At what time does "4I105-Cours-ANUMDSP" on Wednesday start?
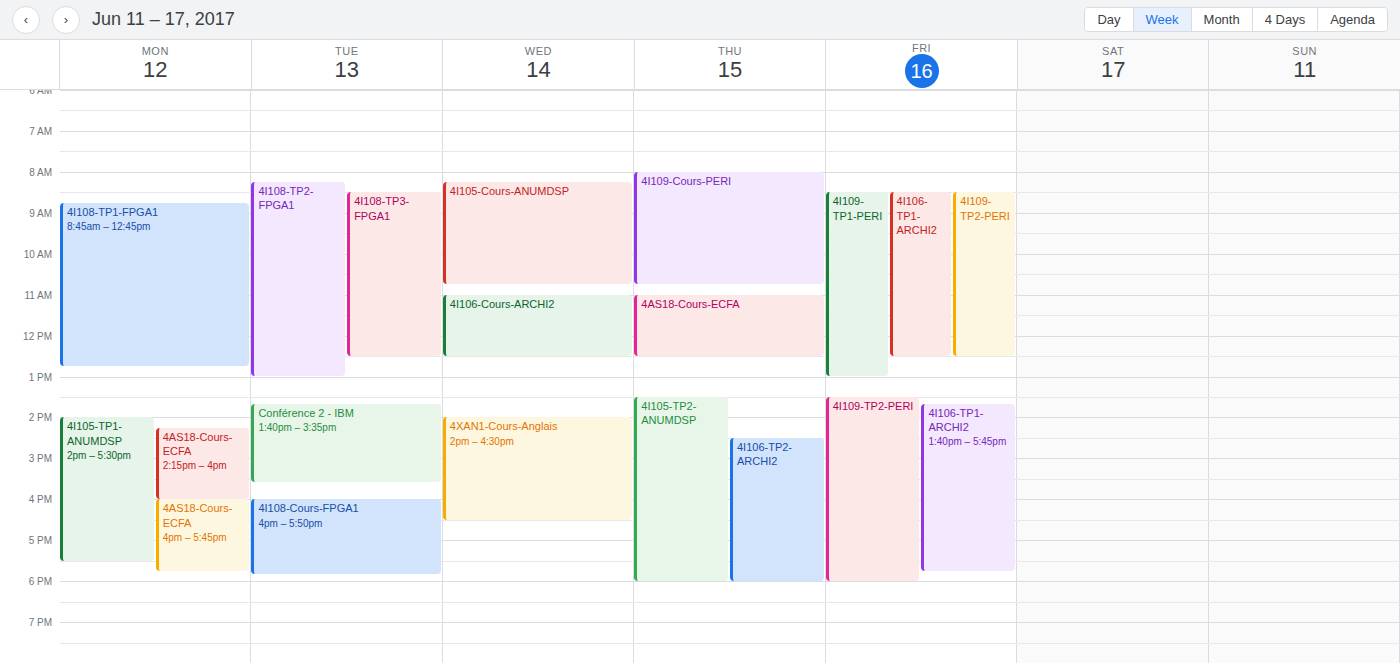
8:15 AM